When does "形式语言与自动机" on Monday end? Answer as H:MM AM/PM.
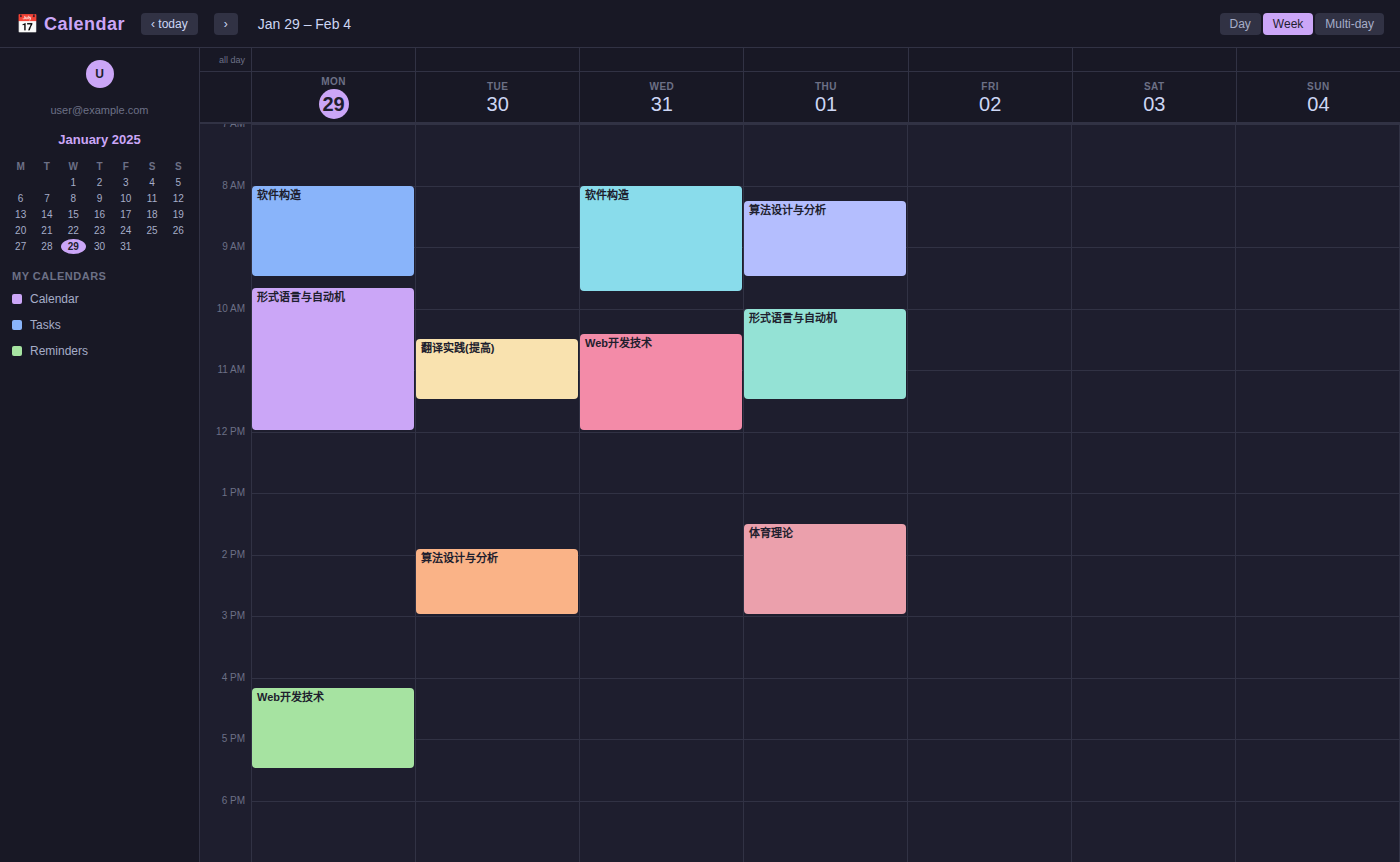
12:00 PM